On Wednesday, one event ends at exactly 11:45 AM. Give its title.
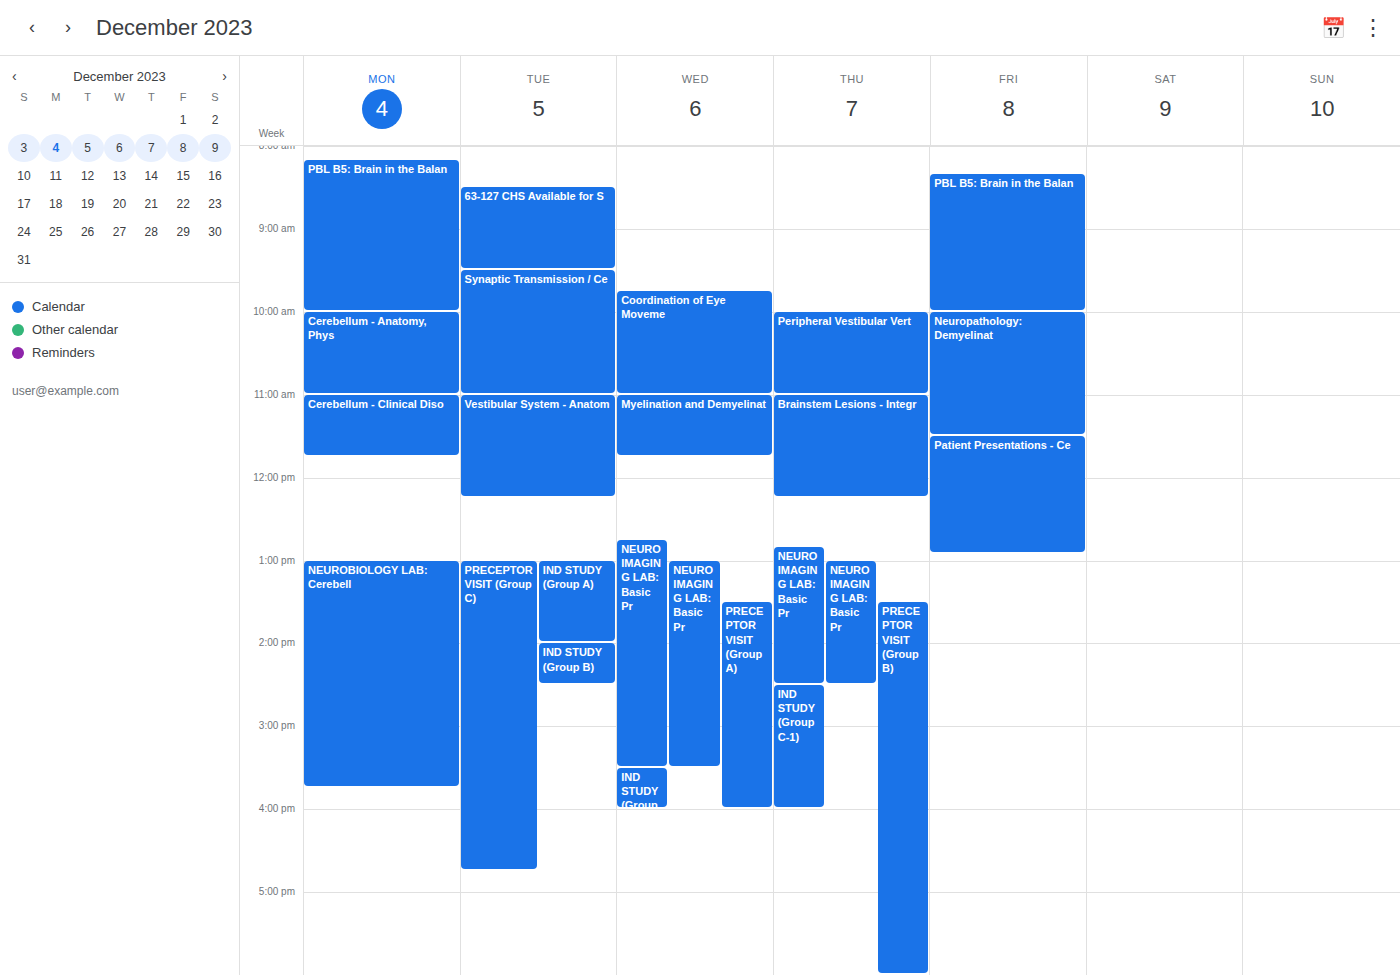
"Myelination and Demyelinat"